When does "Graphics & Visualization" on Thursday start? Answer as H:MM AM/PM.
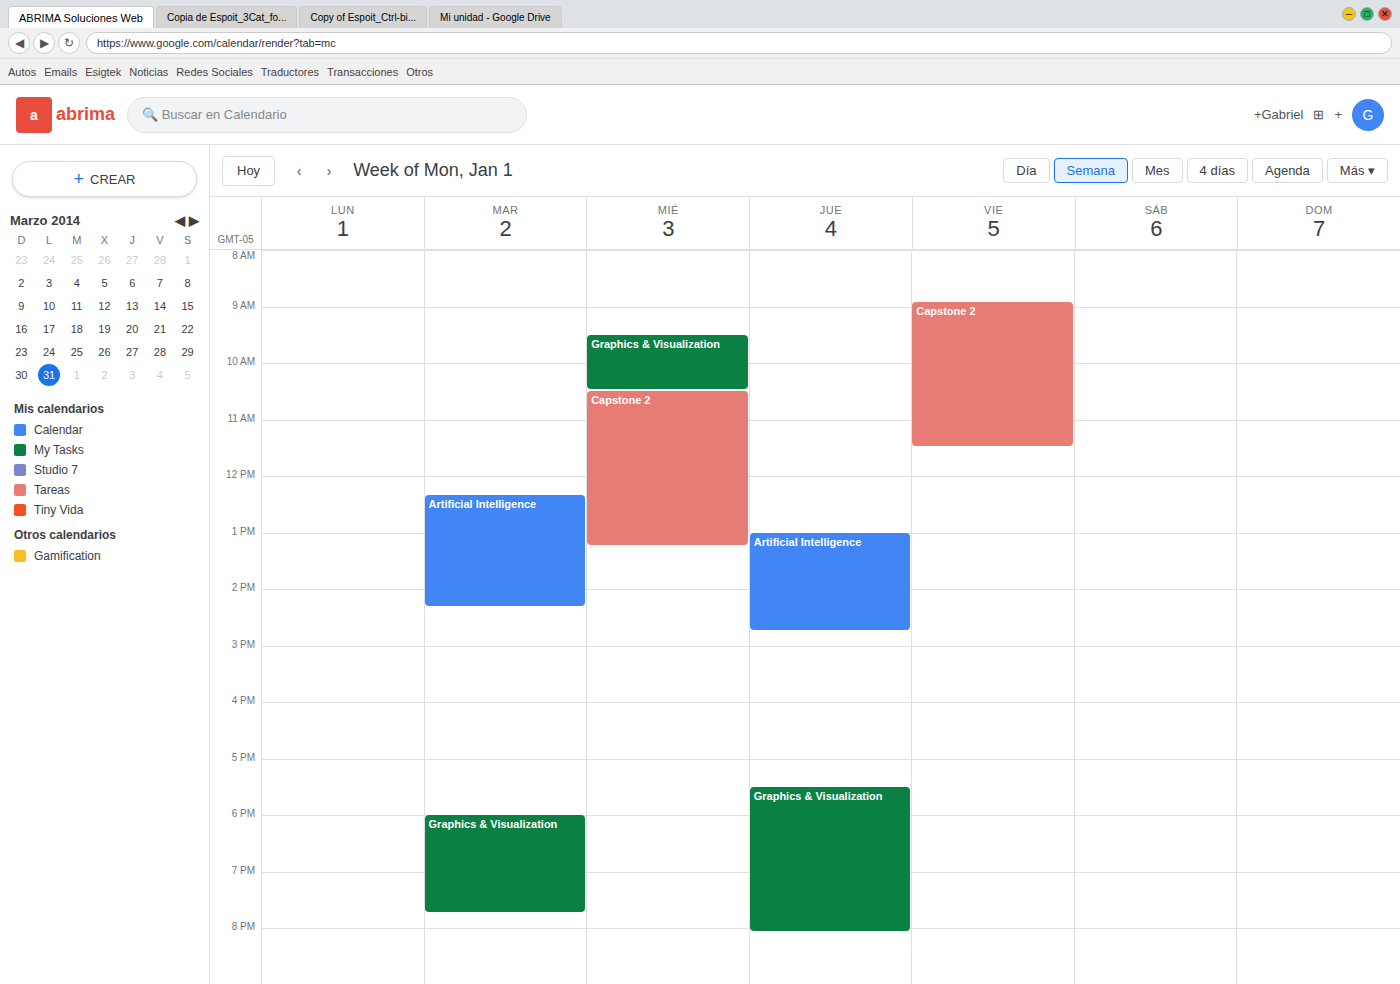
5:30 PM